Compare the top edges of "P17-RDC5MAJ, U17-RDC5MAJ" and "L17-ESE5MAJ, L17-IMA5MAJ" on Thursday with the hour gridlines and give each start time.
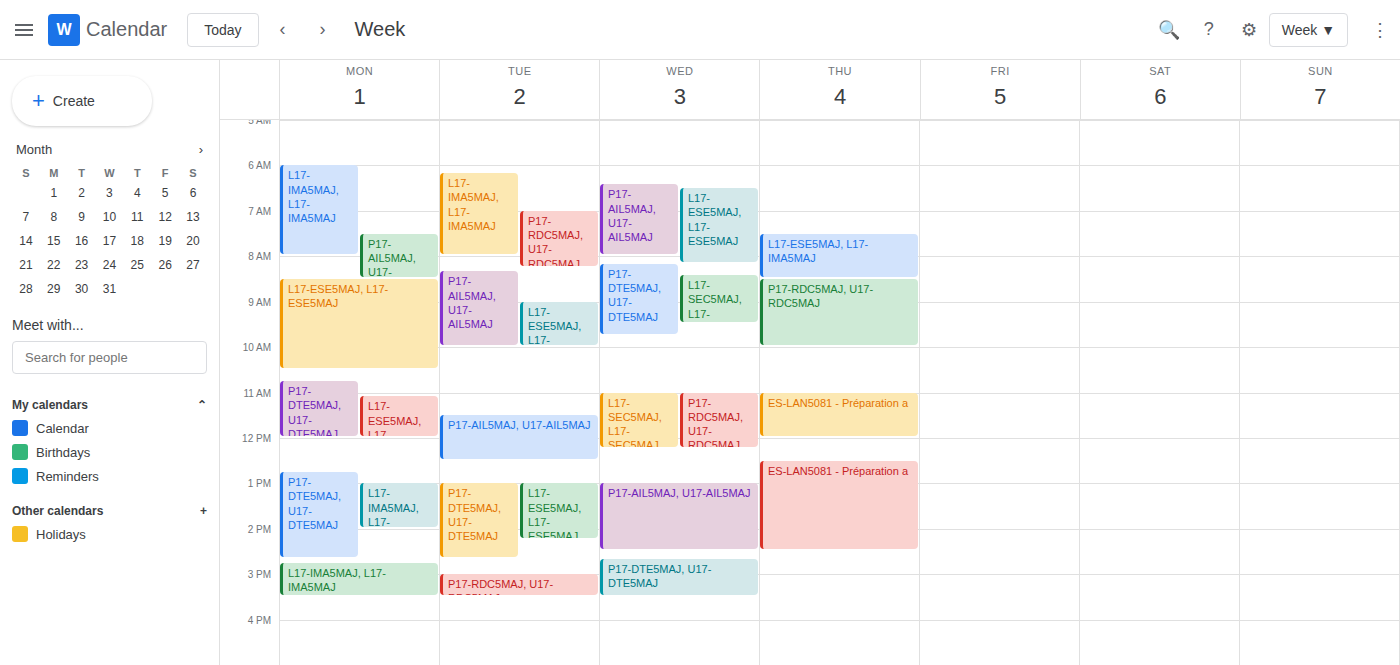
"P17-RDC5MAJ, U17-RDC5MAJ": 8:30 AM, halfway between the 8 AM and 9 AM lines. "L17-ESE5MAJ, L17-IMA5MAJ": 7:30 AM, halfway between the 7 AM and 8 AM lines.